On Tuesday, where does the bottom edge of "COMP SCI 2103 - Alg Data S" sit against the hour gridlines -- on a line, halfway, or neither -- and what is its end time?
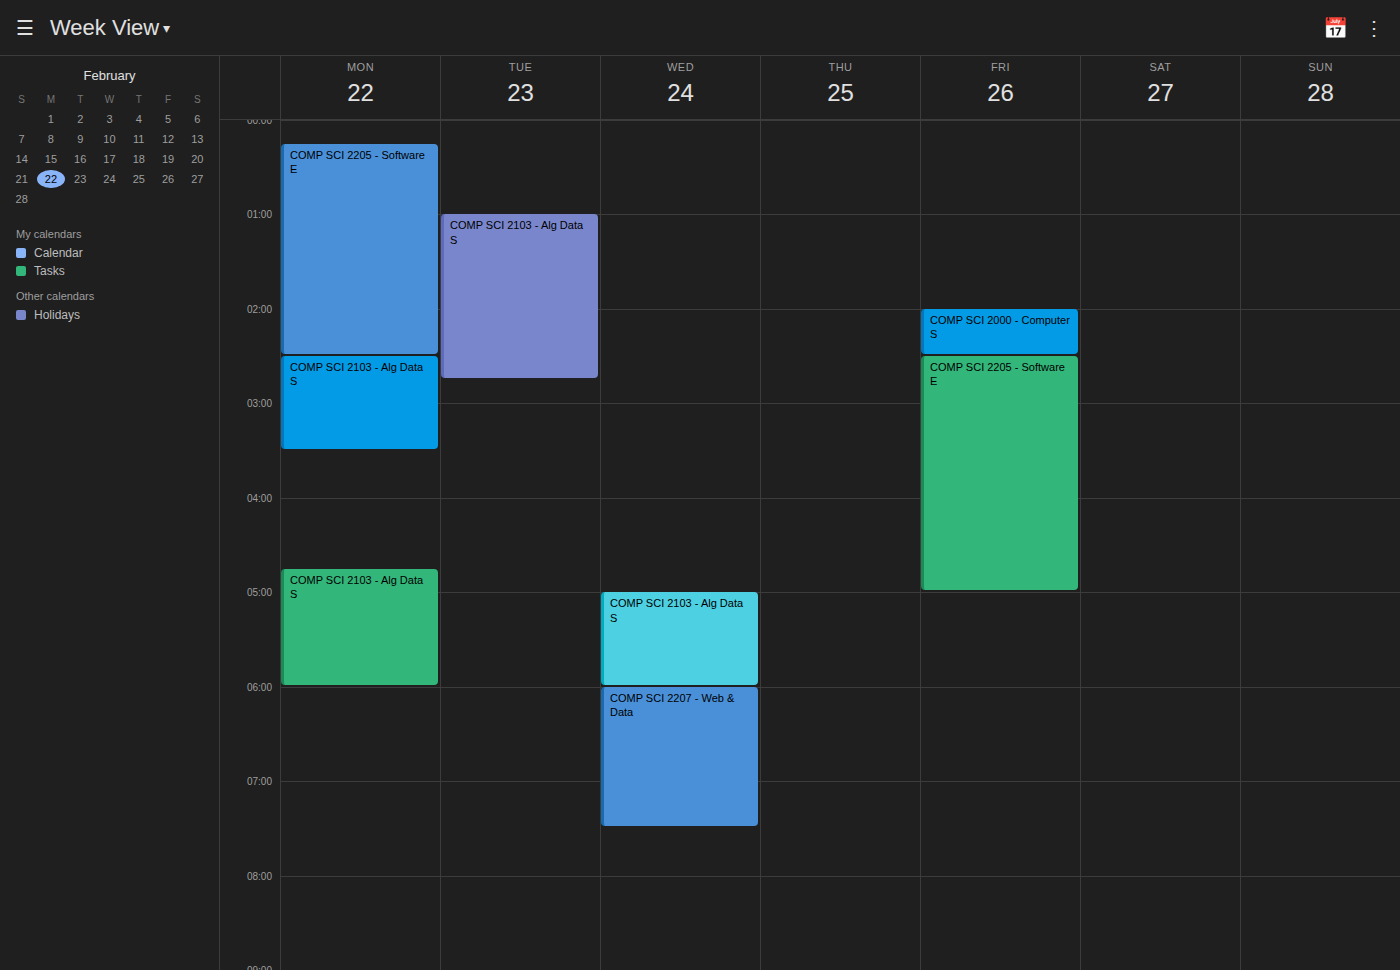
2:45 AM -- neither: three quarters of the way from the 2 AM line to the 3 AM line.